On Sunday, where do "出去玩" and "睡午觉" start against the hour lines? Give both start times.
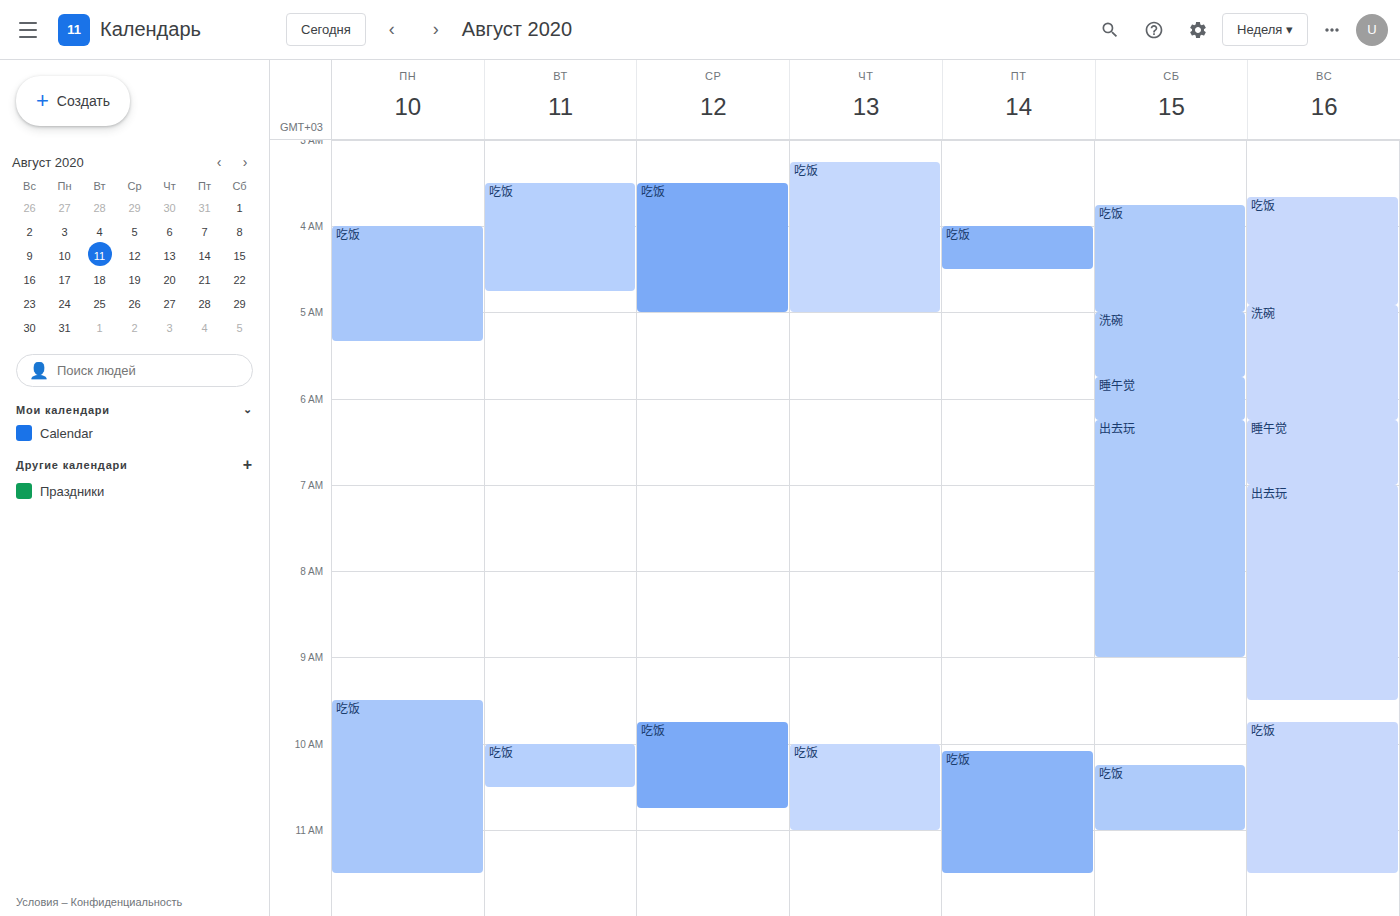
"出去玩": 7:00 AM, exactly on the 7 AM line. "睡午觉": 6:15 AM, neither: a quarter of the way from the 6 AM line to the 7 AM line.